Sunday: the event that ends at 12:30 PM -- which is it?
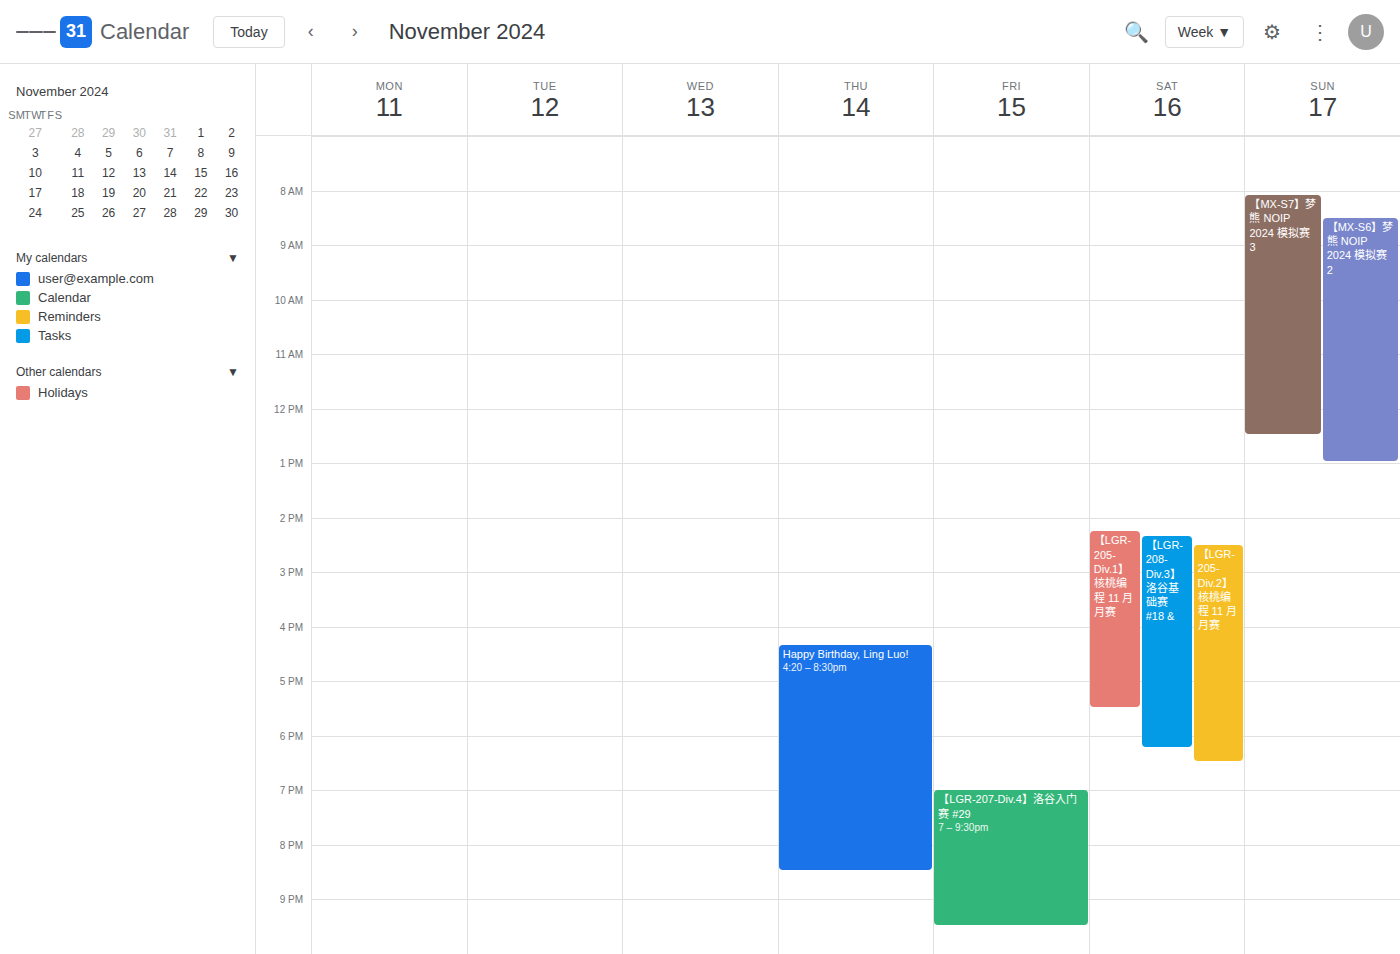
"【MX-S7】梦熊 NOIP 2024 模拟赛 3"